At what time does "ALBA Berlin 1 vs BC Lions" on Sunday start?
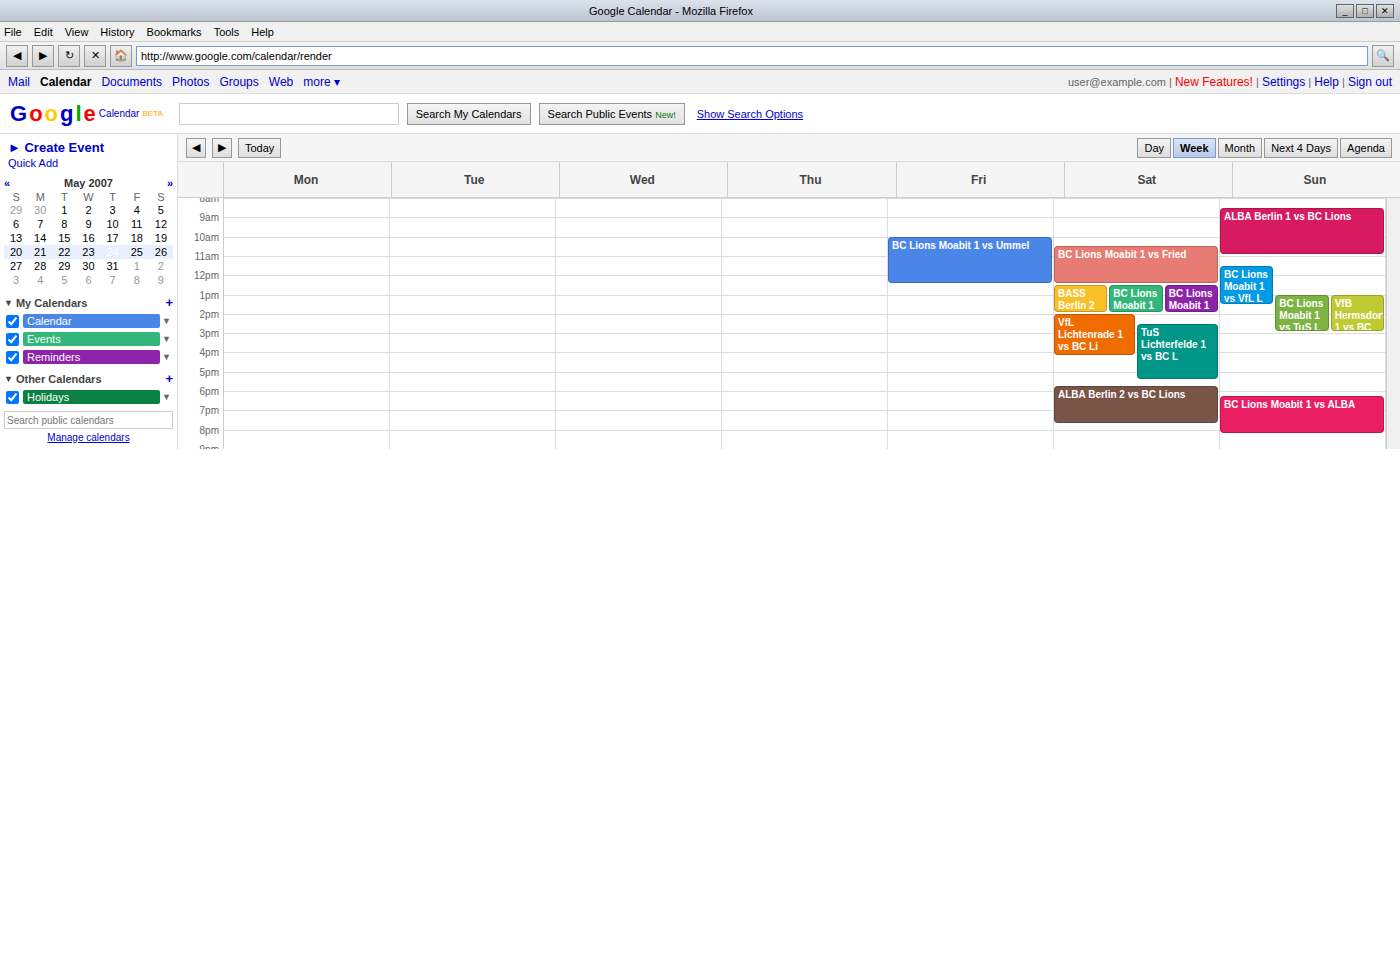
8:30 AM